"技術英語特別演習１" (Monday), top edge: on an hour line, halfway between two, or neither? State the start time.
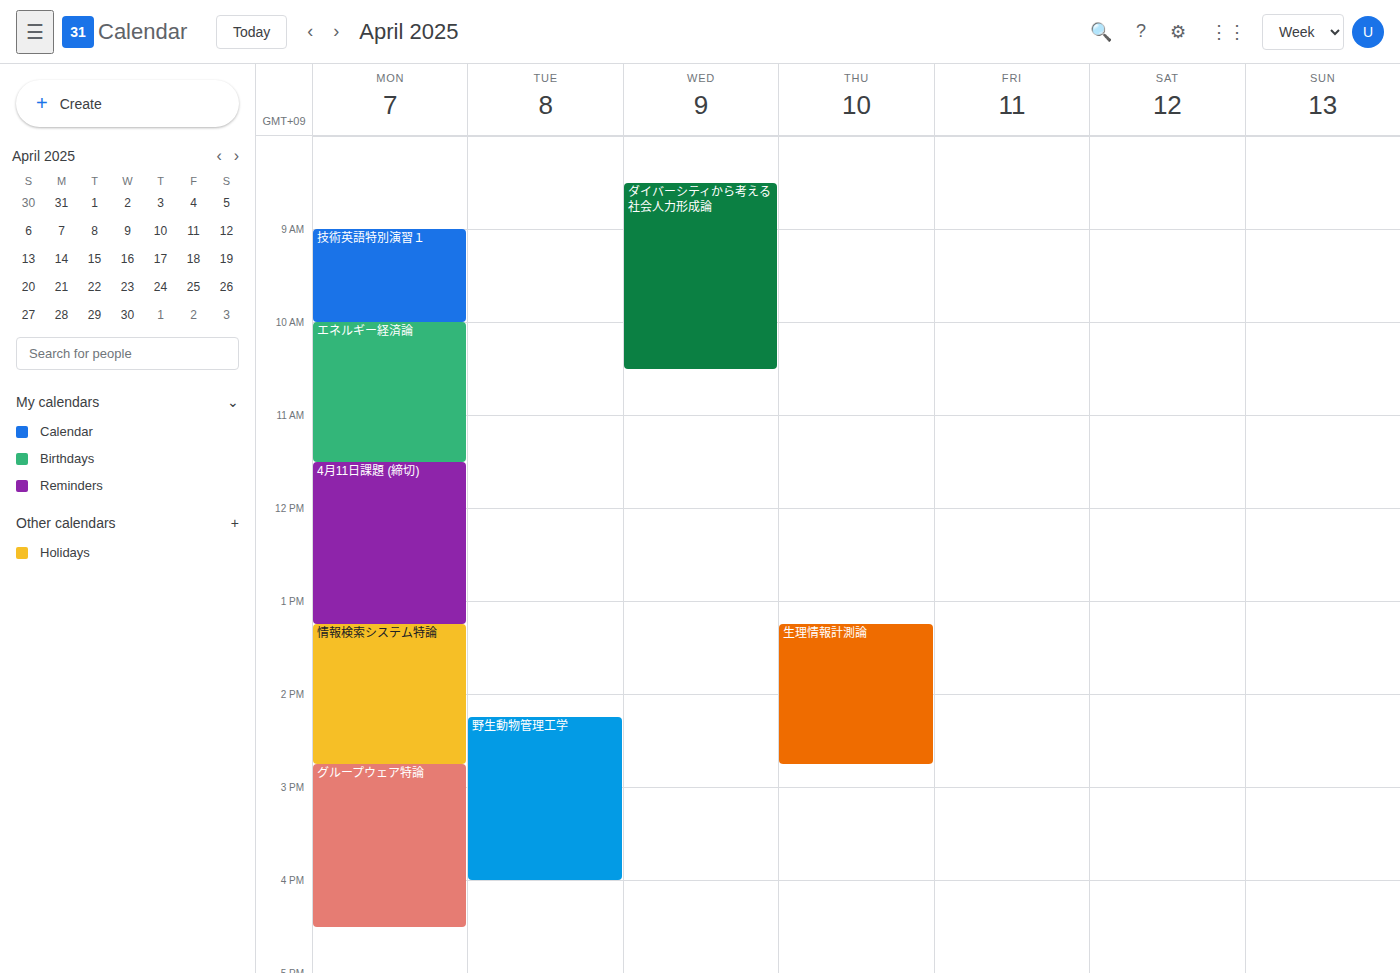
9:00 AM -- exactly on the 9 AM line.